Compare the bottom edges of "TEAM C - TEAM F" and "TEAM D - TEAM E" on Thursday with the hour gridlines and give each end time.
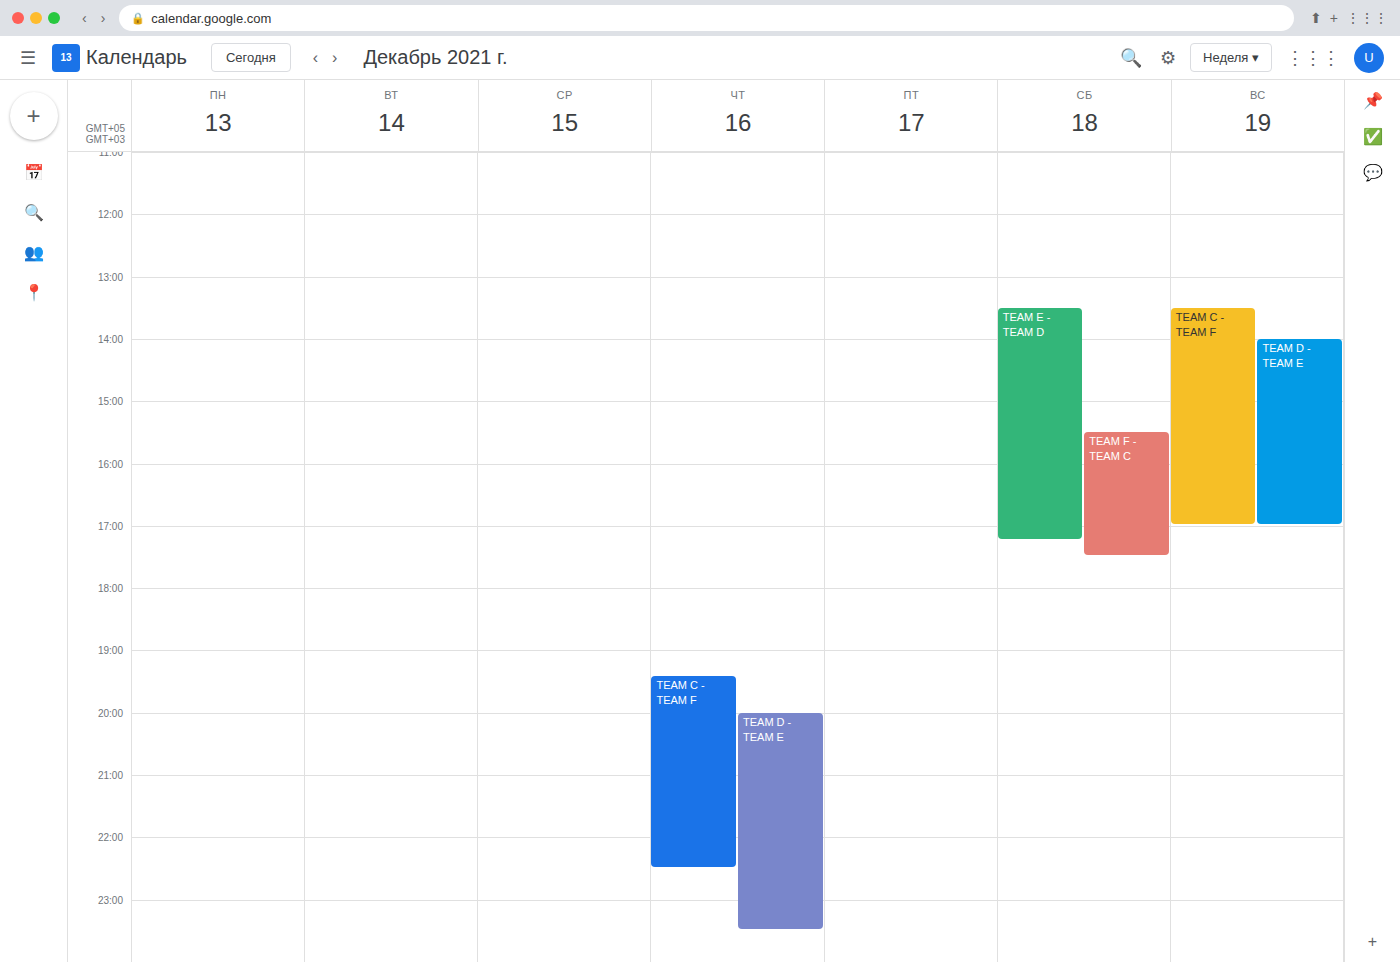
"TEAM C - TEAM F": 10:30 PM, halfway between the 10 PM and 11 PM lines. "TEAM D - TEAM E": 11:30 PM, halfway between the 11 PM and 12 AM lines.